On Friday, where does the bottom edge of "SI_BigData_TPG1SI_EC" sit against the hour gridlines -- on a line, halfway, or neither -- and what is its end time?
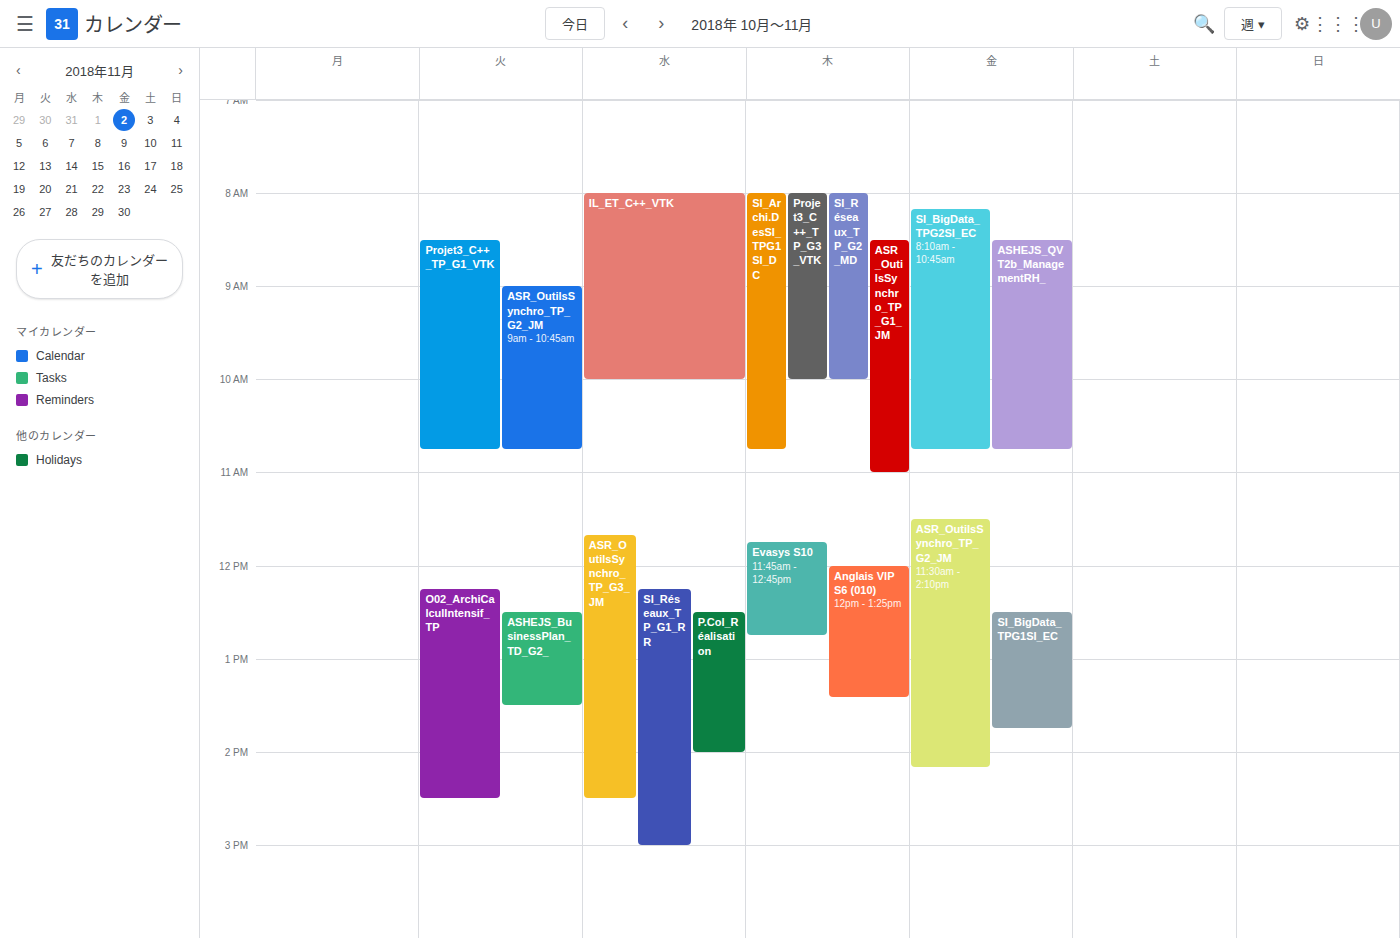
1:45 PM -- neither: three quarters of the way from the 1 PM line to the 2 PM line.